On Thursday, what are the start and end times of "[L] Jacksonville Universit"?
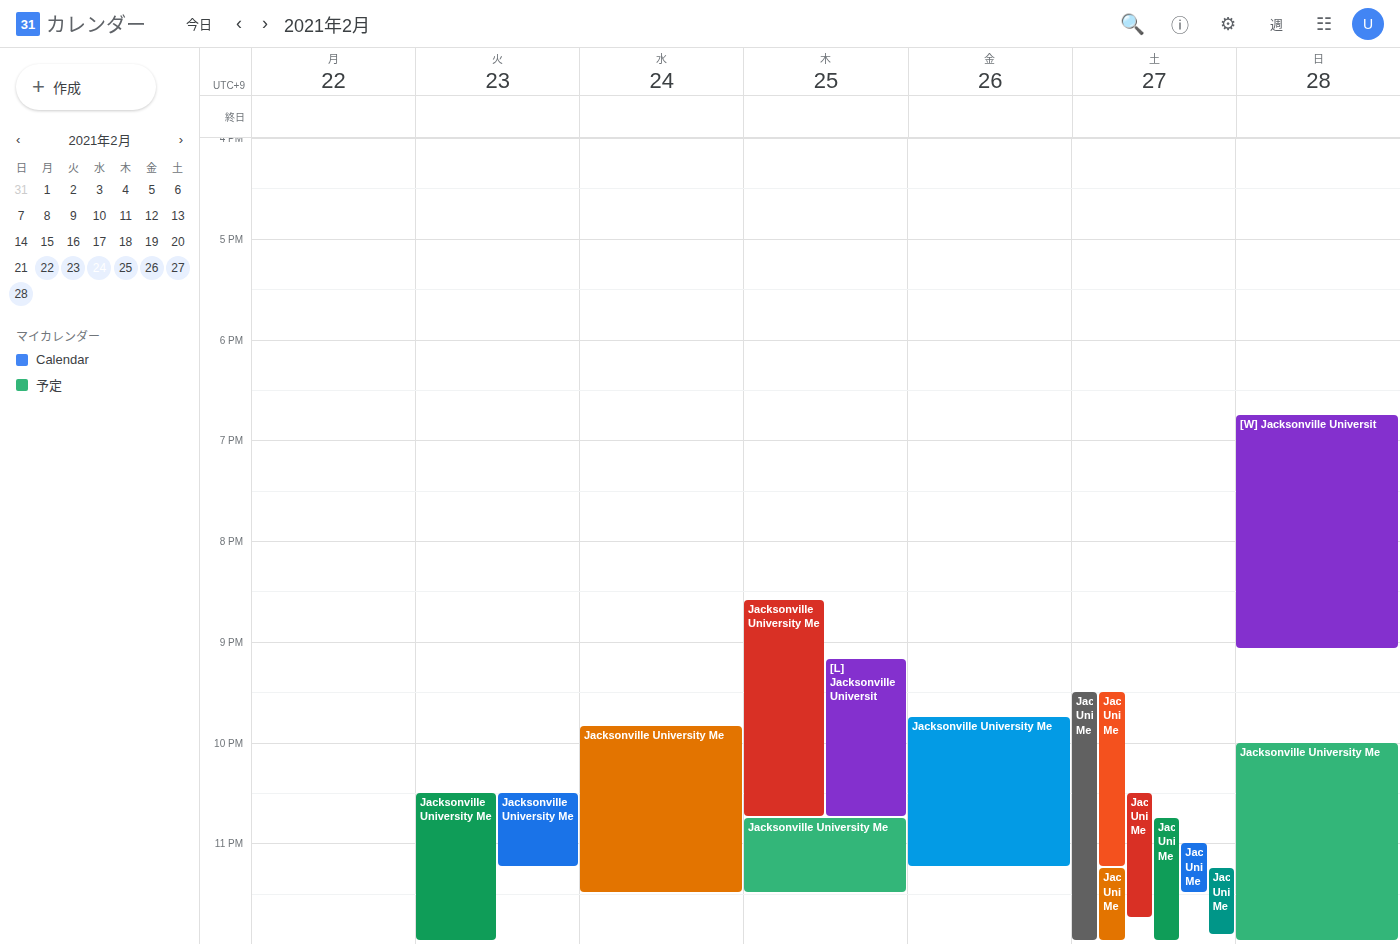
9:10 PM to 10:45 PM